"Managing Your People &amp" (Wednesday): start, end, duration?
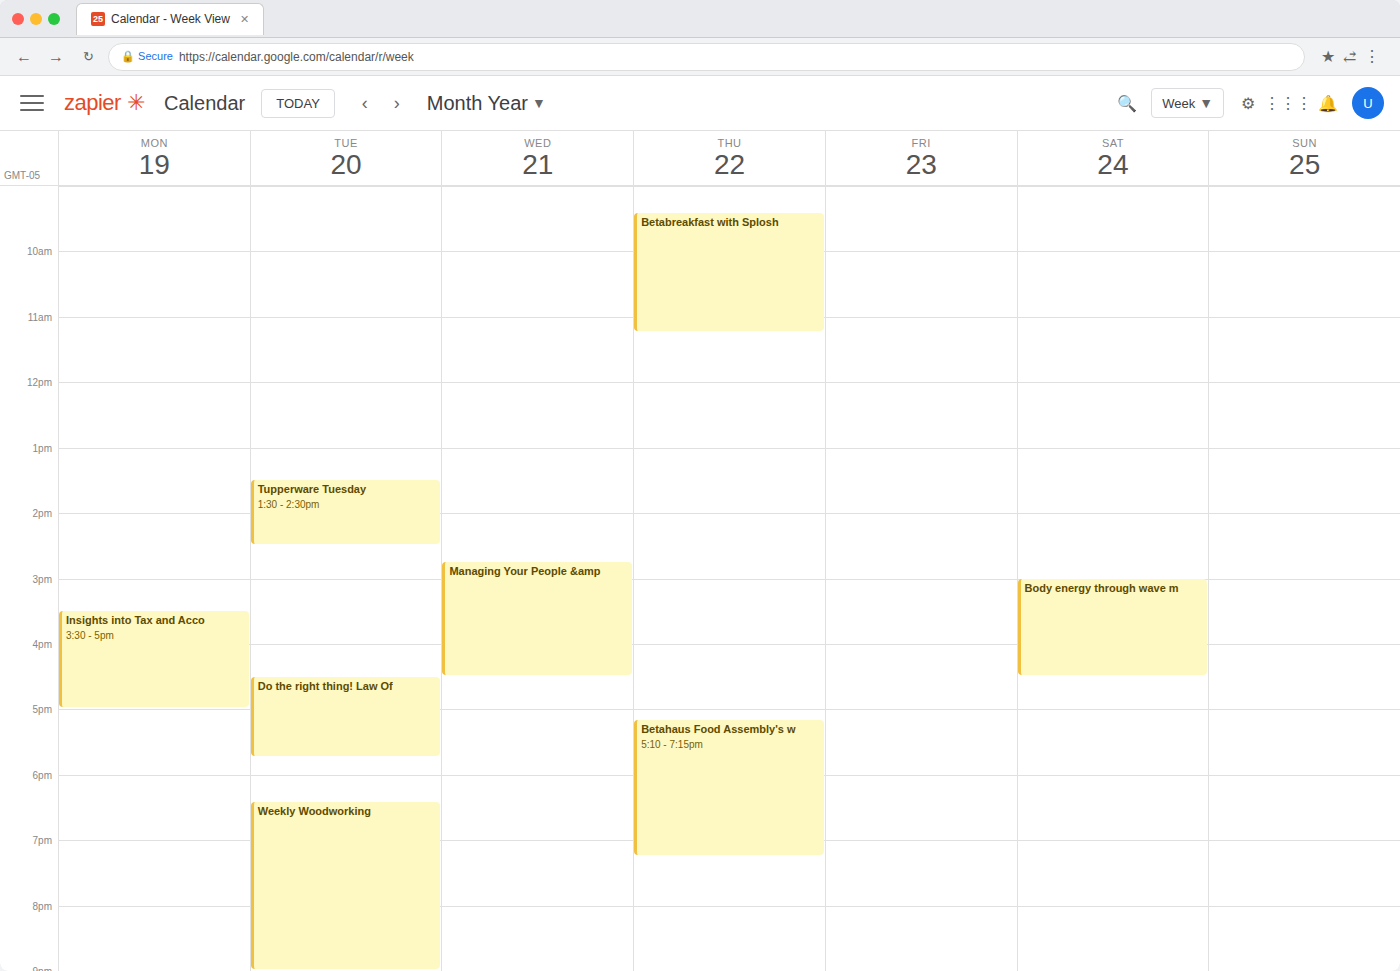
14:45 to 16:30, 1 hour 45 minutes